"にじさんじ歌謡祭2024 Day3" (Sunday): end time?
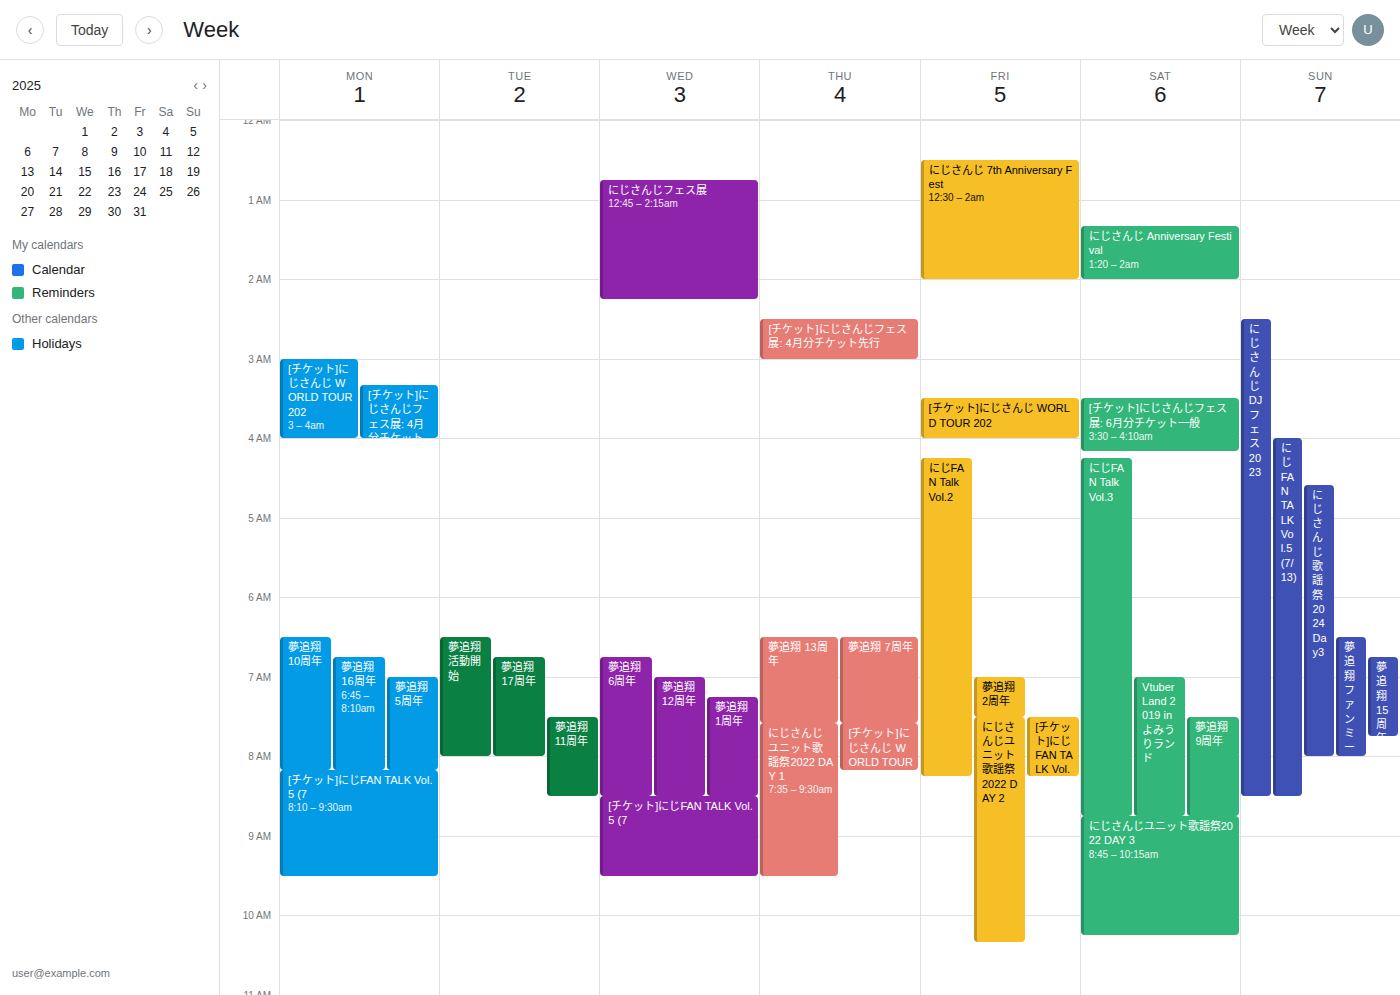
8:00 AM